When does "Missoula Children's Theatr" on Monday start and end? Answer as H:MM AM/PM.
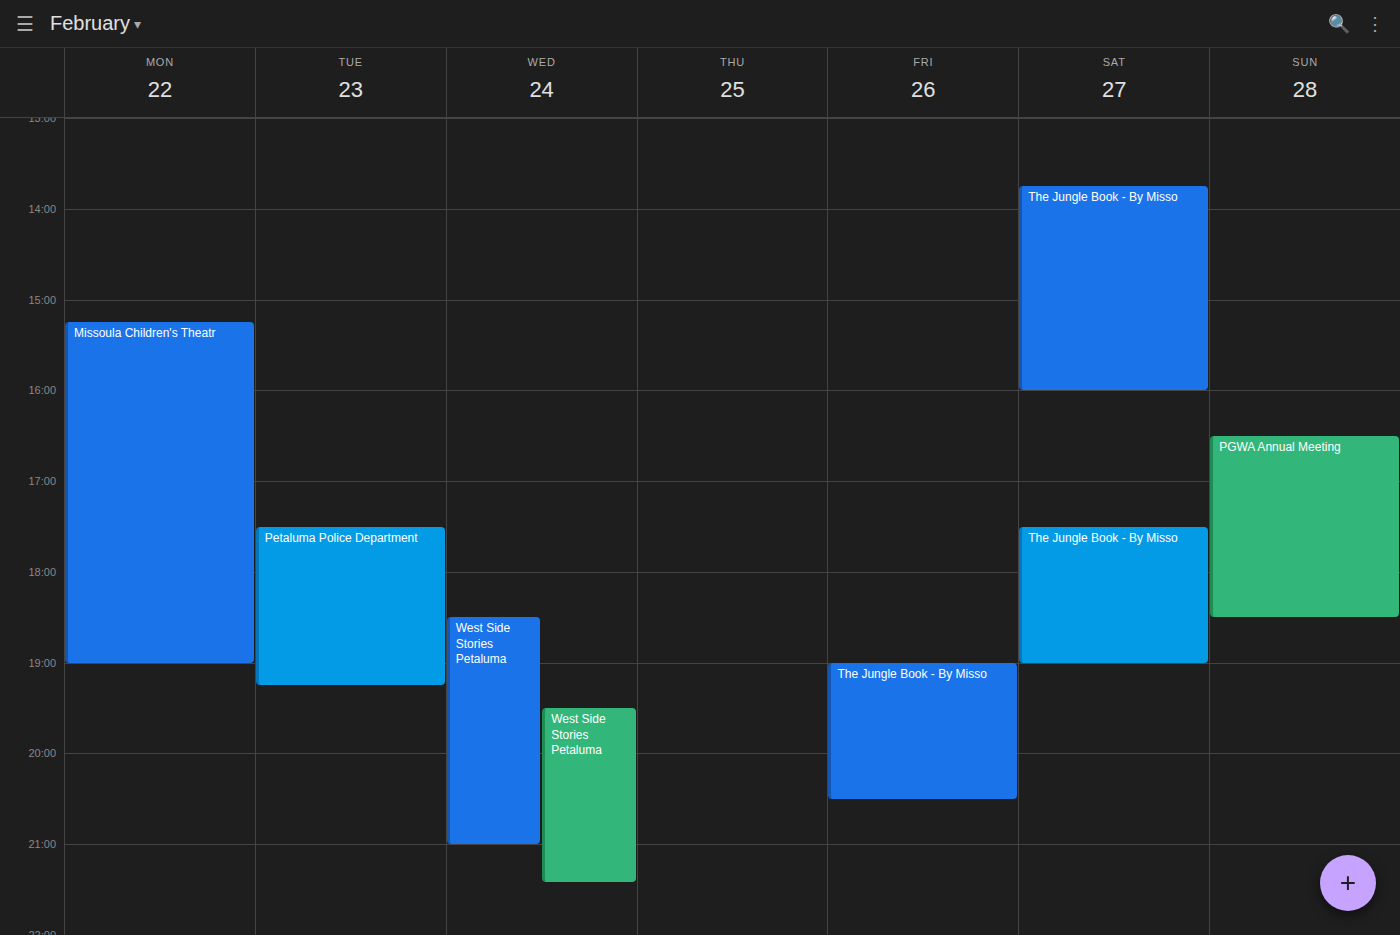
3:15 PM to 7:00 PM